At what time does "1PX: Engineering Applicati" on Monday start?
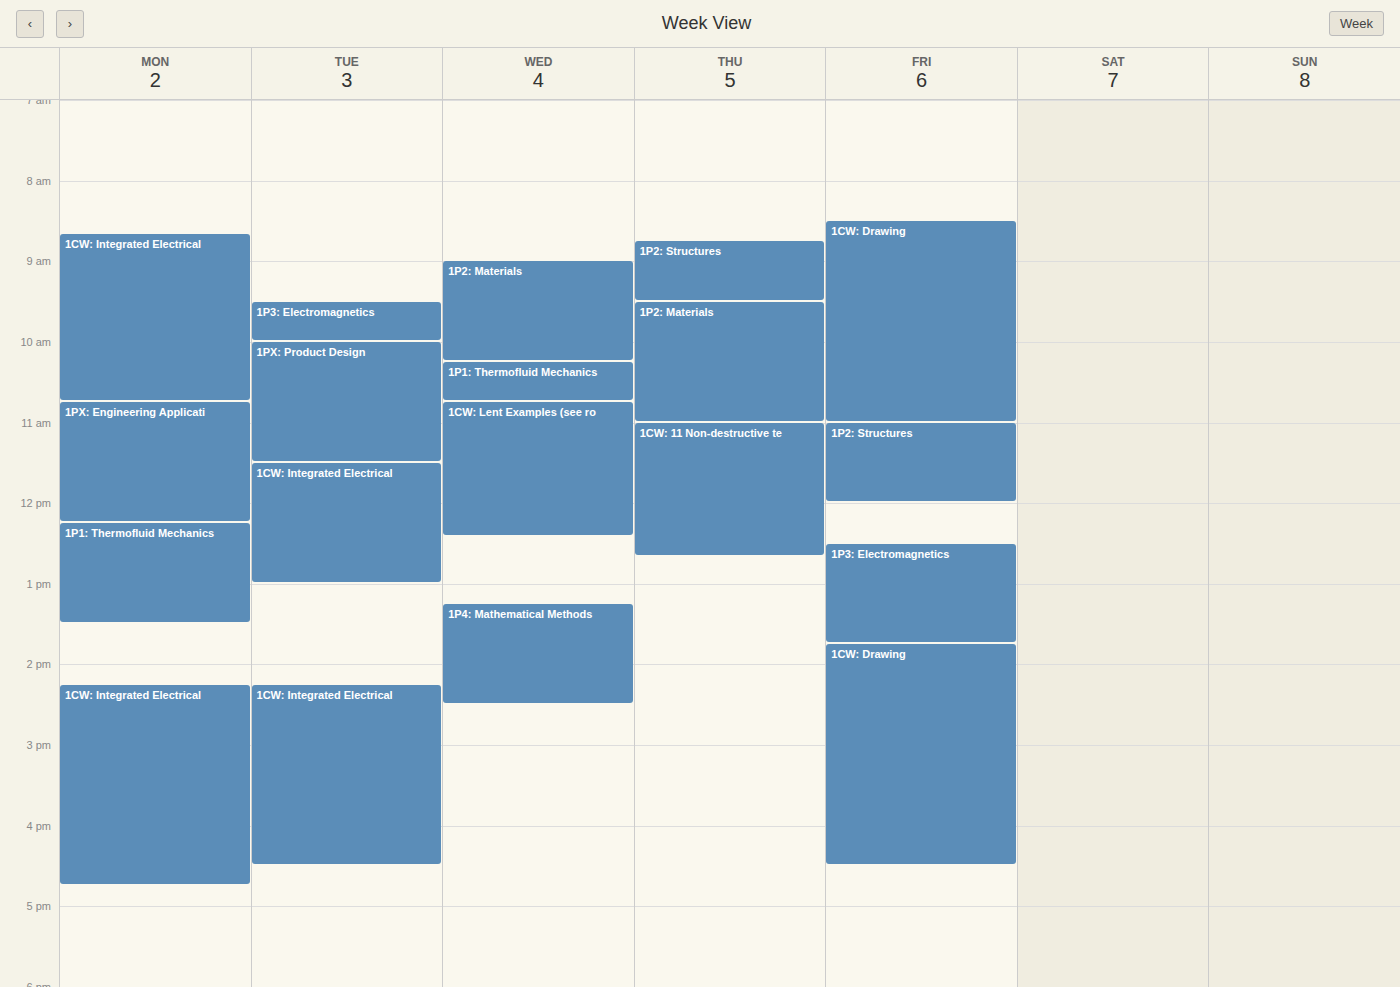
10:45 AM